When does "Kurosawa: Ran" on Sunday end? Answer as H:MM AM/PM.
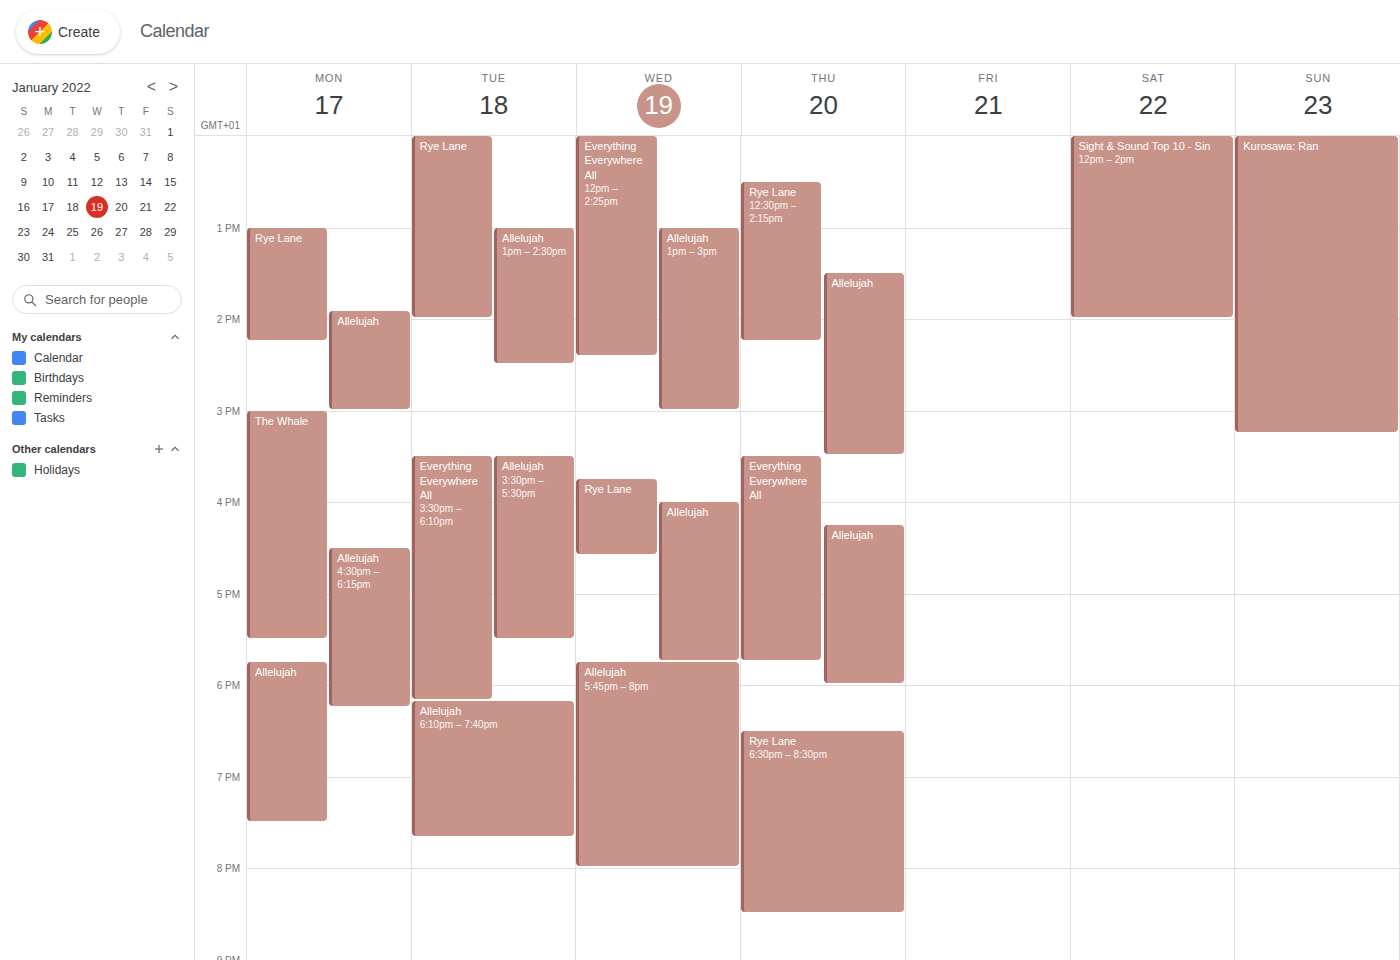
3:15 PM